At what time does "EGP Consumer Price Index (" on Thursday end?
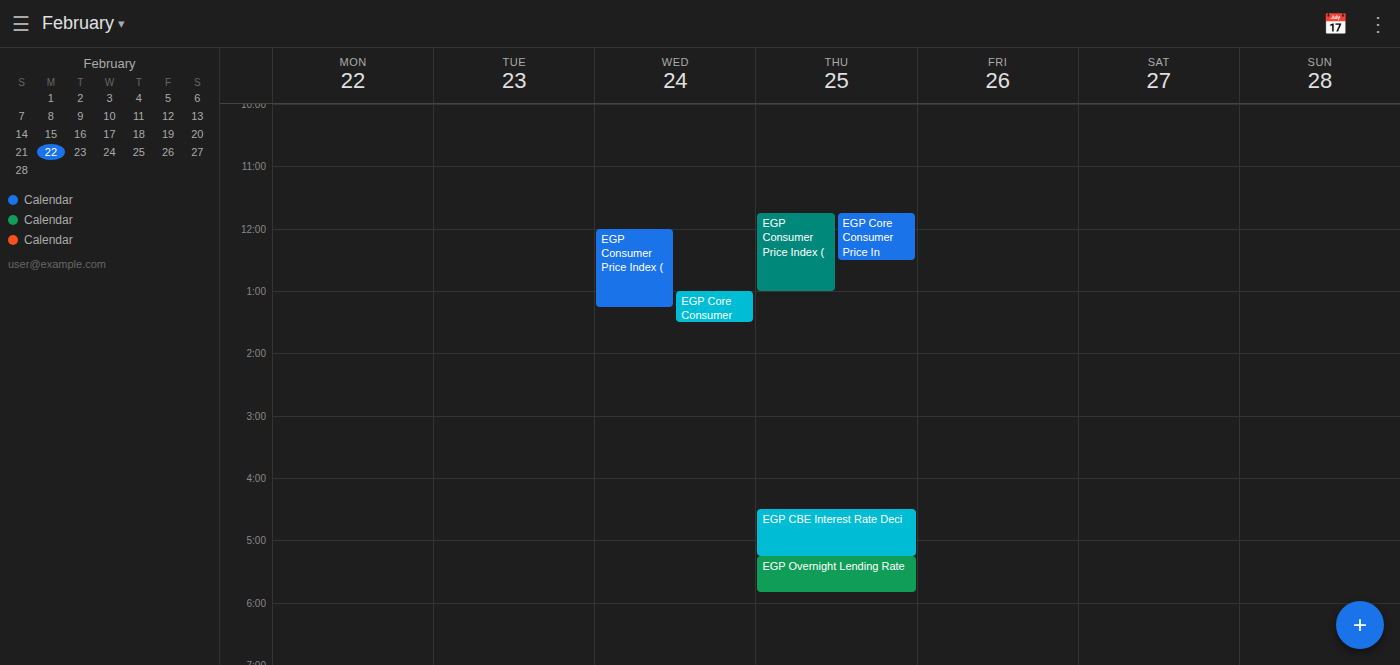
13:00